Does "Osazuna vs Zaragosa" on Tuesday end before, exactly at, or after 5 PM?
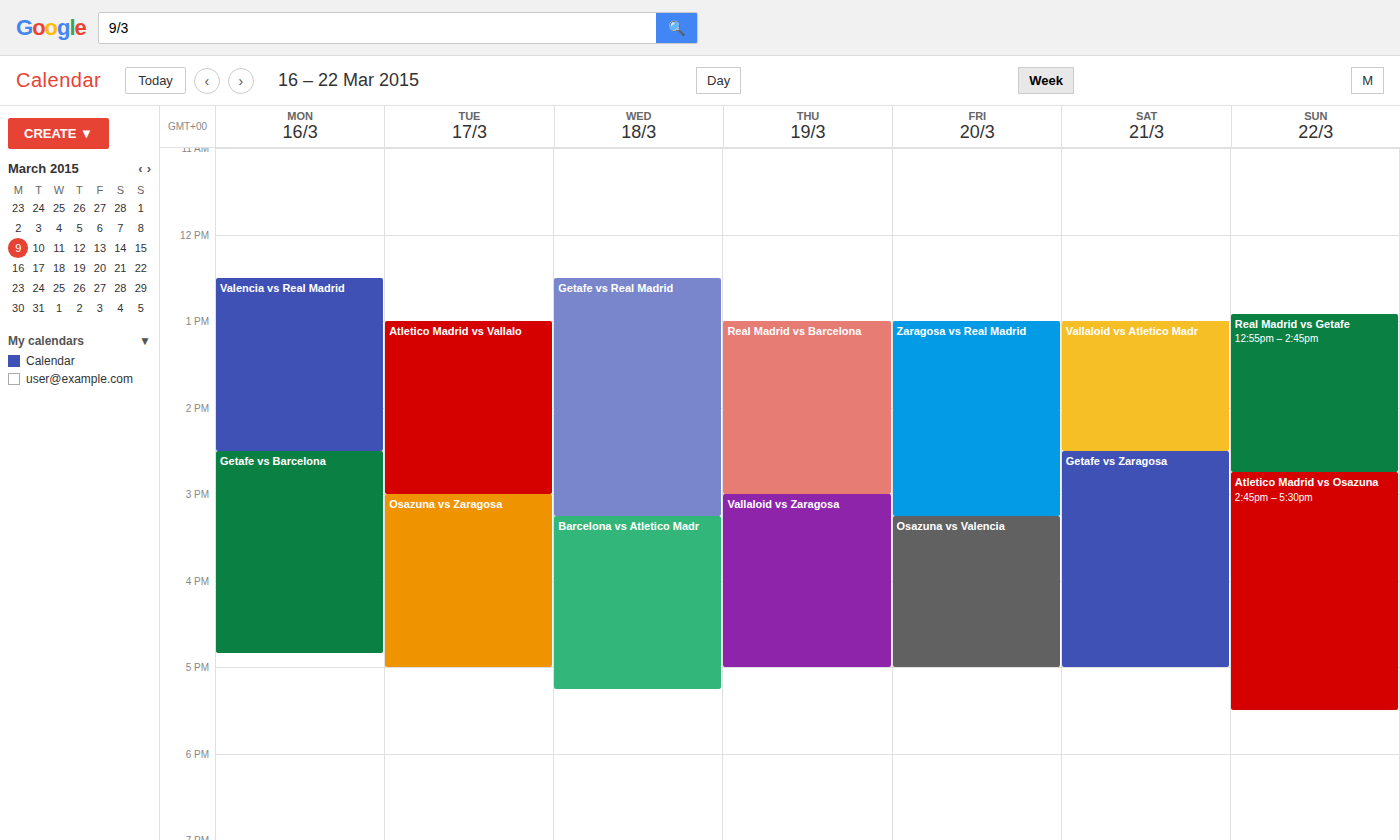
5:00 PM -- exactly at 5 PM, on the 5 PM line.